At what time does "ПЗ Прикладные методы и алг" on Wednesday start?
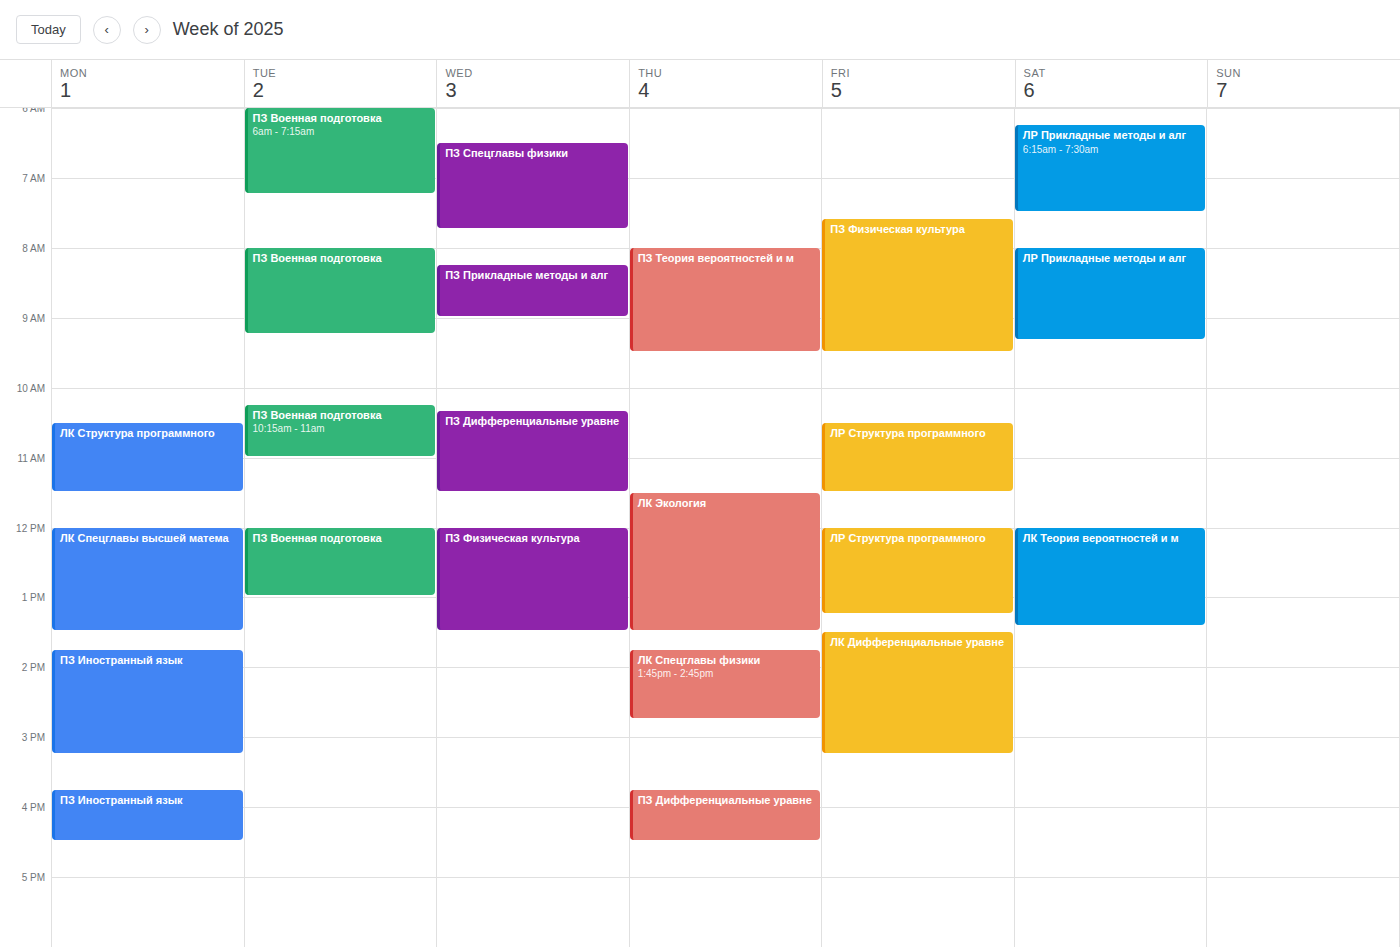
8:15 AM